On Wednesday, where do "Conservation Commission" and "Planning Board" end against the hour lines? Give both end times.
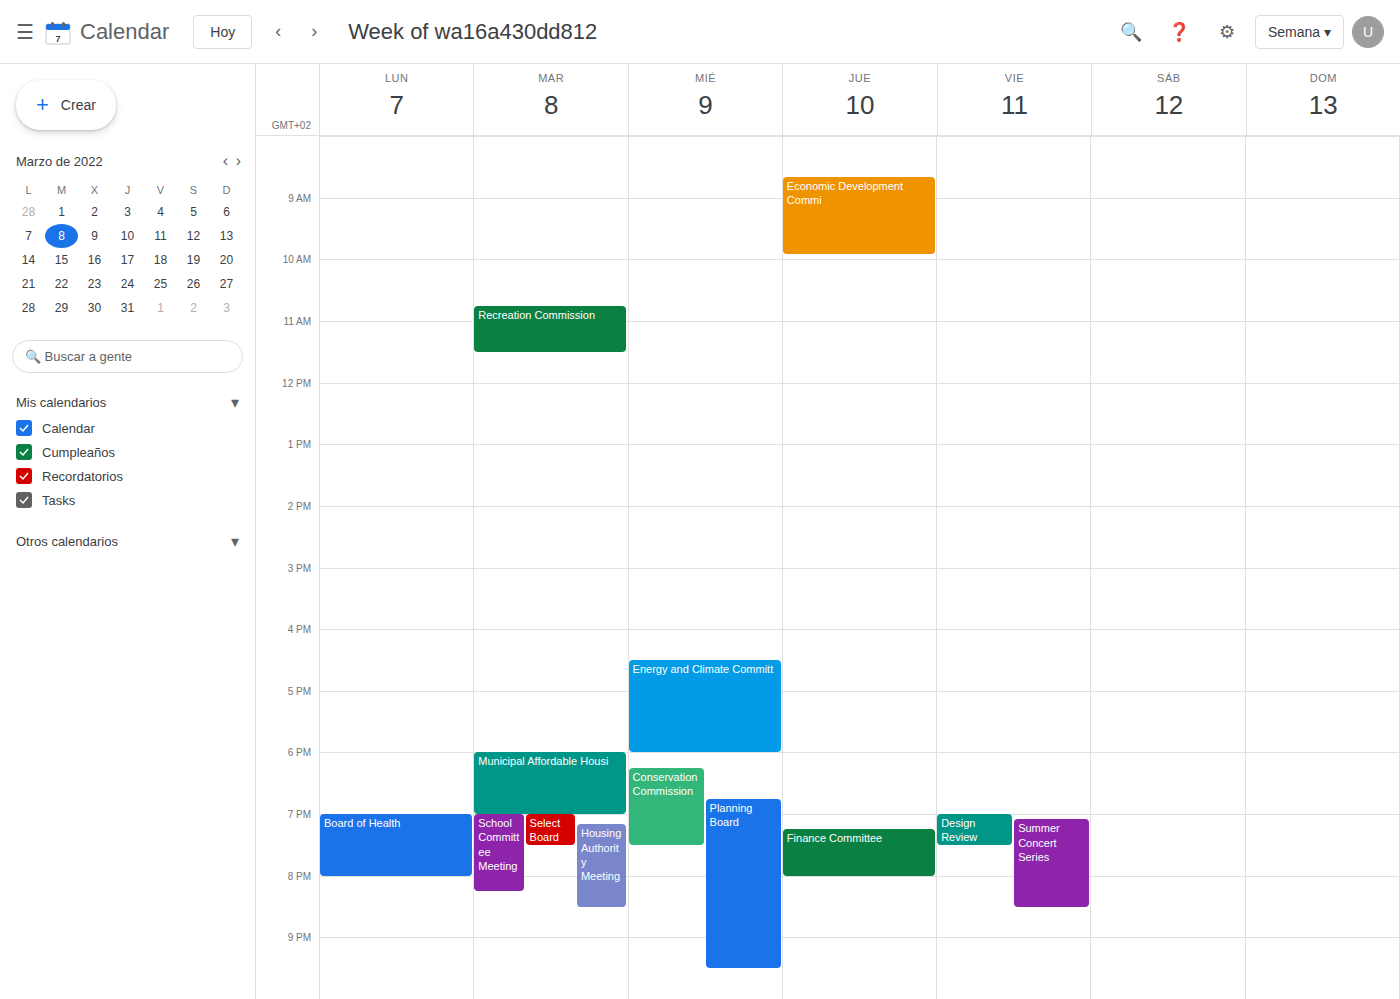
"Conservation Commission": 7:30 PM, halfway between the 7 PM and 8 PM lines. "Planning Board": 9:30 PM, halfway between the 9 PM and 10 PM lines.